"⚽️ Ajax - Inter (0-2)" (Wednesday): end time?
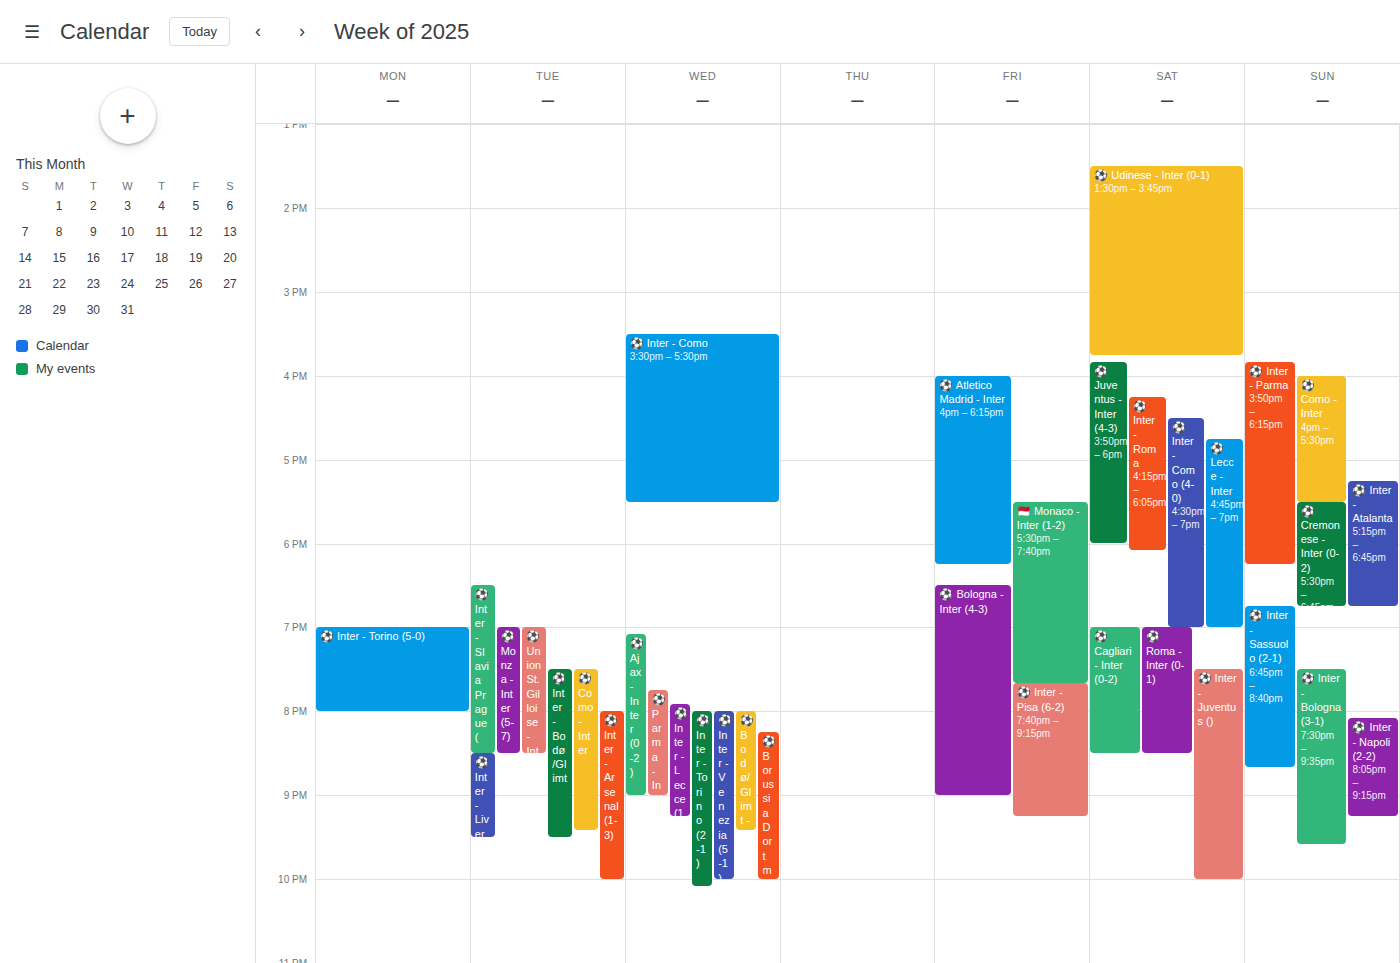
21:00